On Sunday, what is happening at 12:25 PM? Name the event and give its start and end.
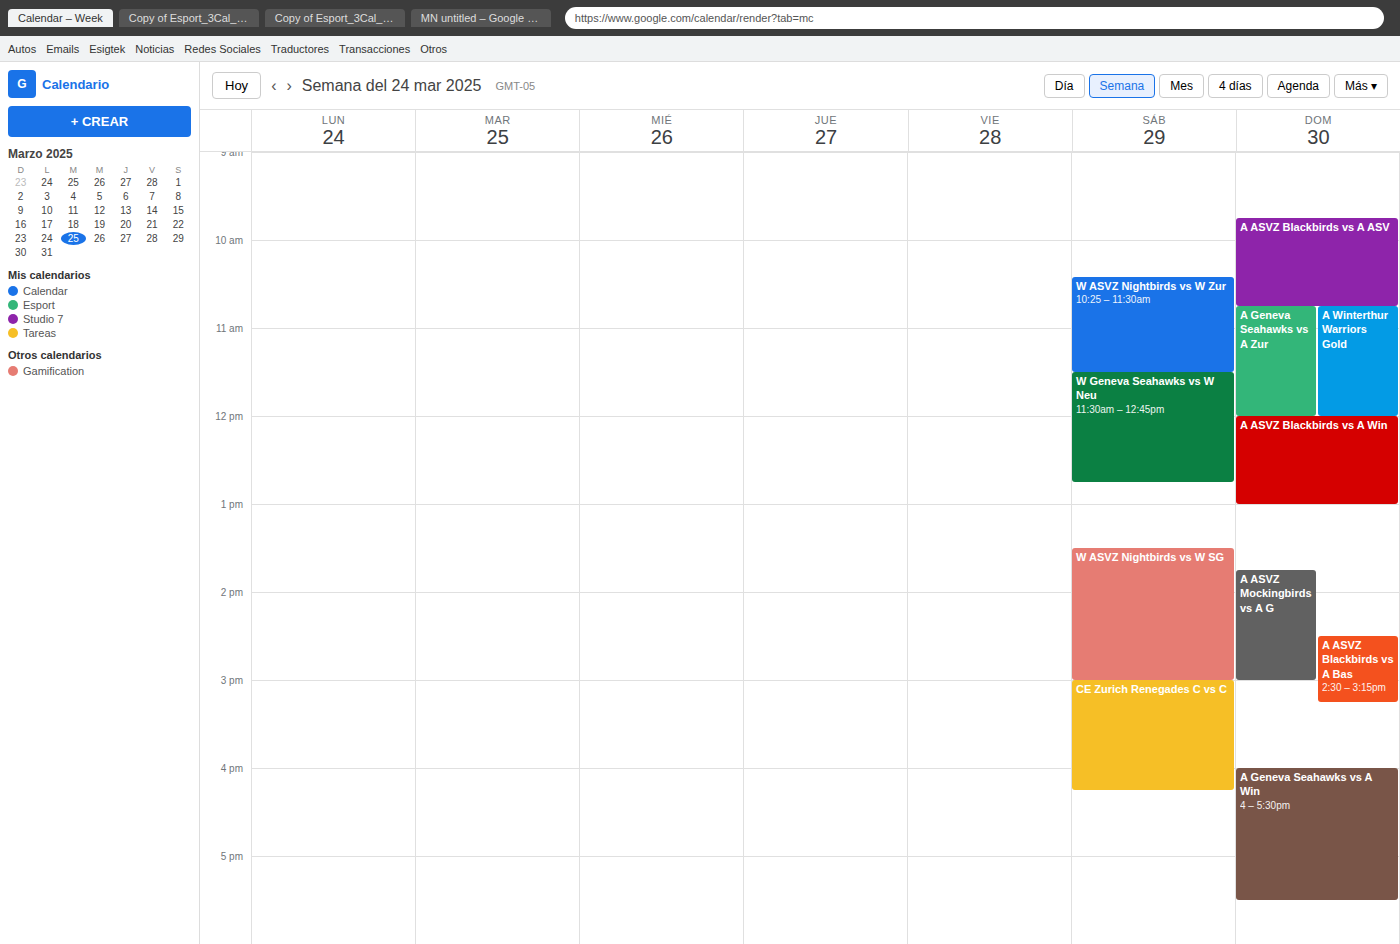
"A ASVZ Blackbirds vs A Win", 12:00 PM to 1:00 PM